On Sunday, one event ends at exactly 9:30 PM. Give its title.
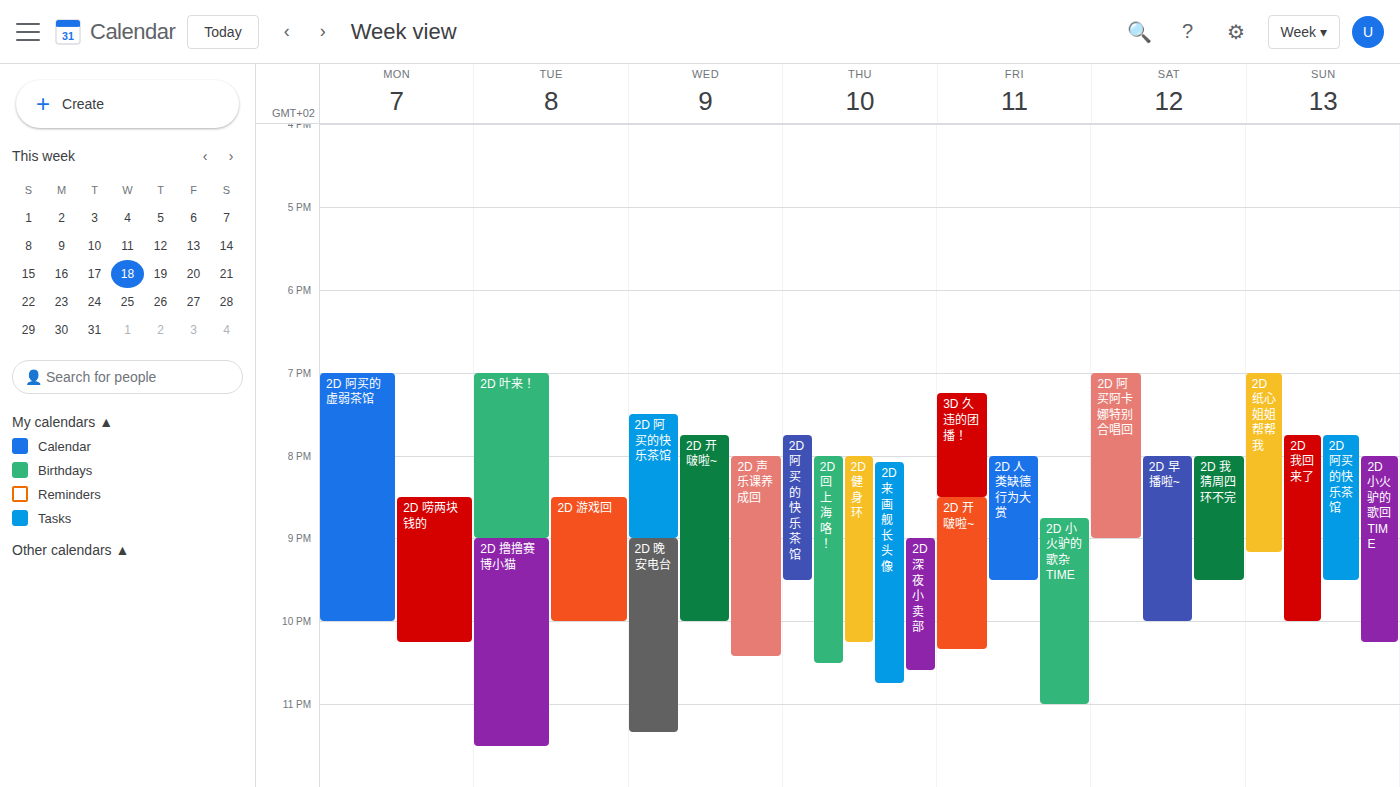
"2D 阿买的快乐茶馆"